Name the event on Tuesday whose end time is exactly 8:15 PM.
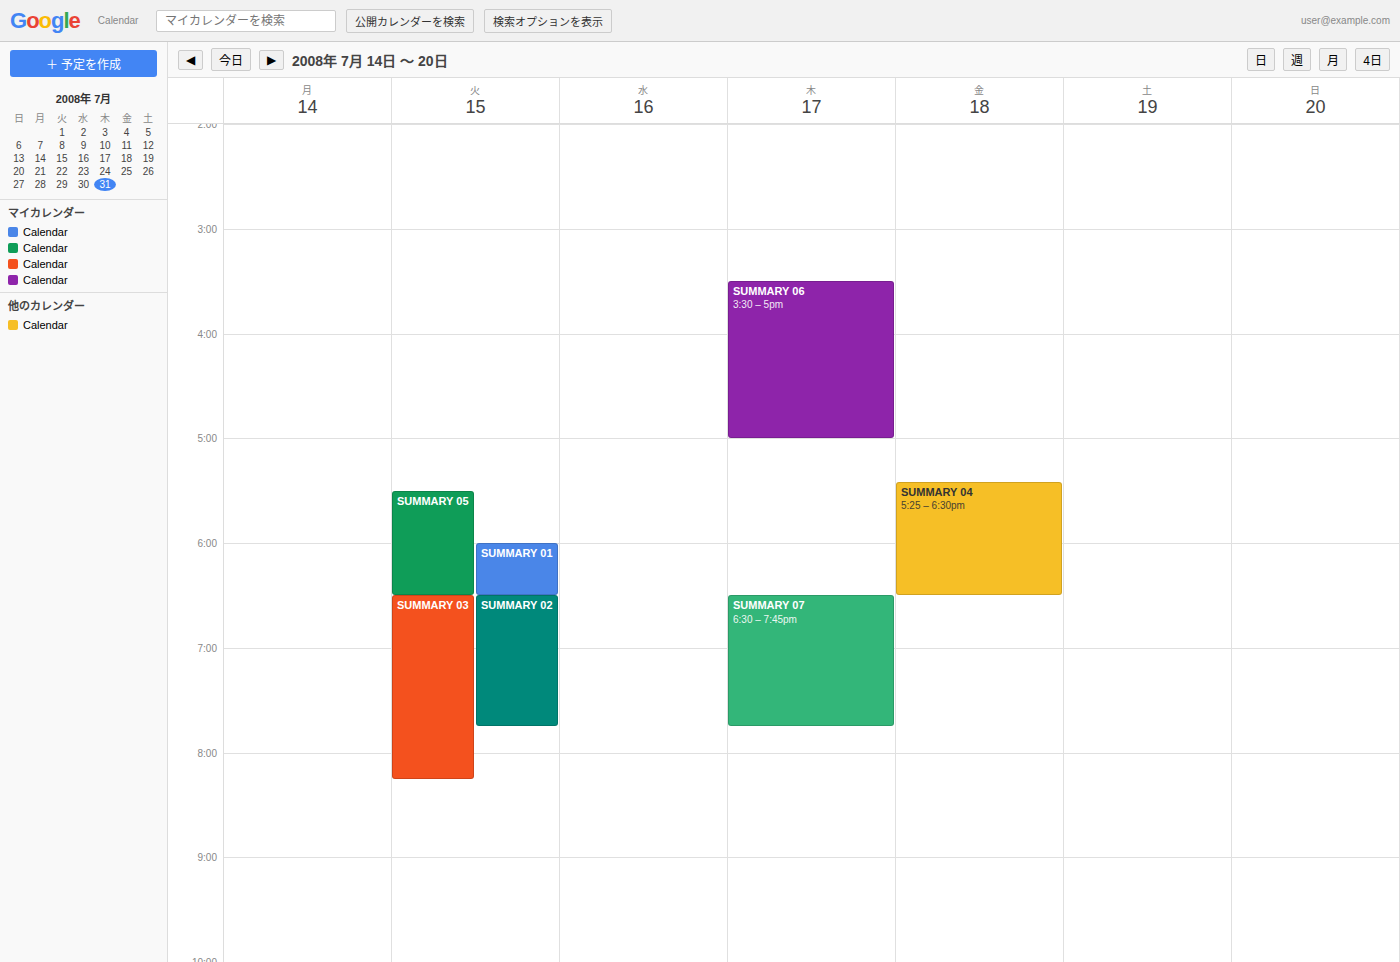
"SUMMARY 03"